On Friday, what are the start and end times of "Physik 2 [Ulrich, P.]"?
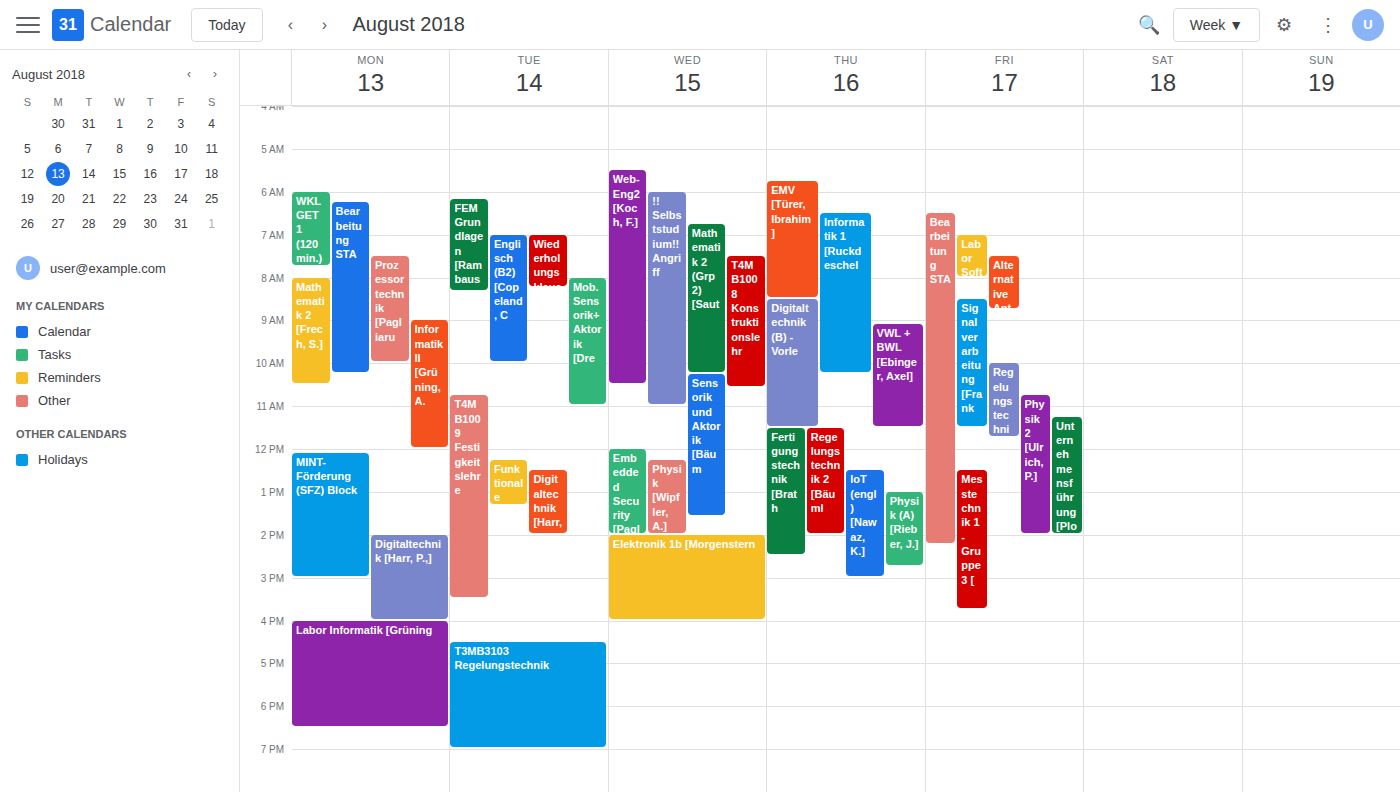
10:45 AM to 2:00 PM